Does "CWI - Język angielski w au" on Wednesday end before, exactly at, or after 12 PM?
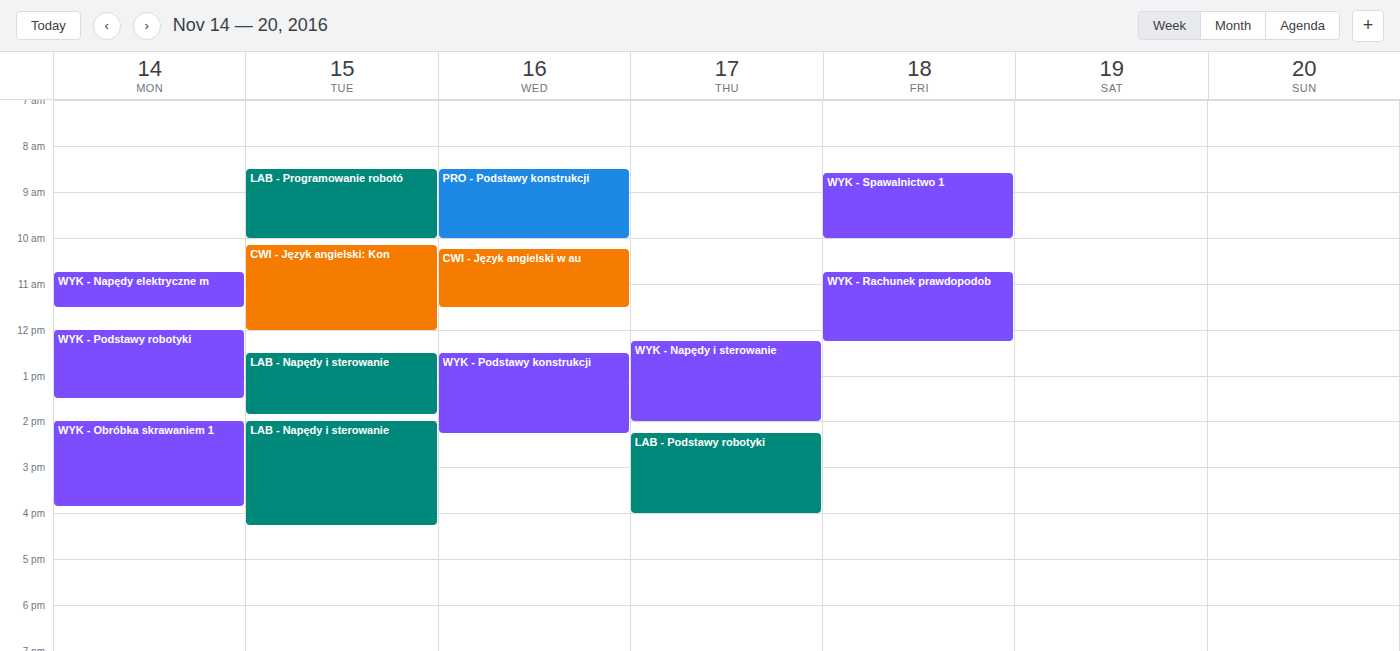
11:30 AM -- before 12 PM, 30 minutes above the 12 PM line.